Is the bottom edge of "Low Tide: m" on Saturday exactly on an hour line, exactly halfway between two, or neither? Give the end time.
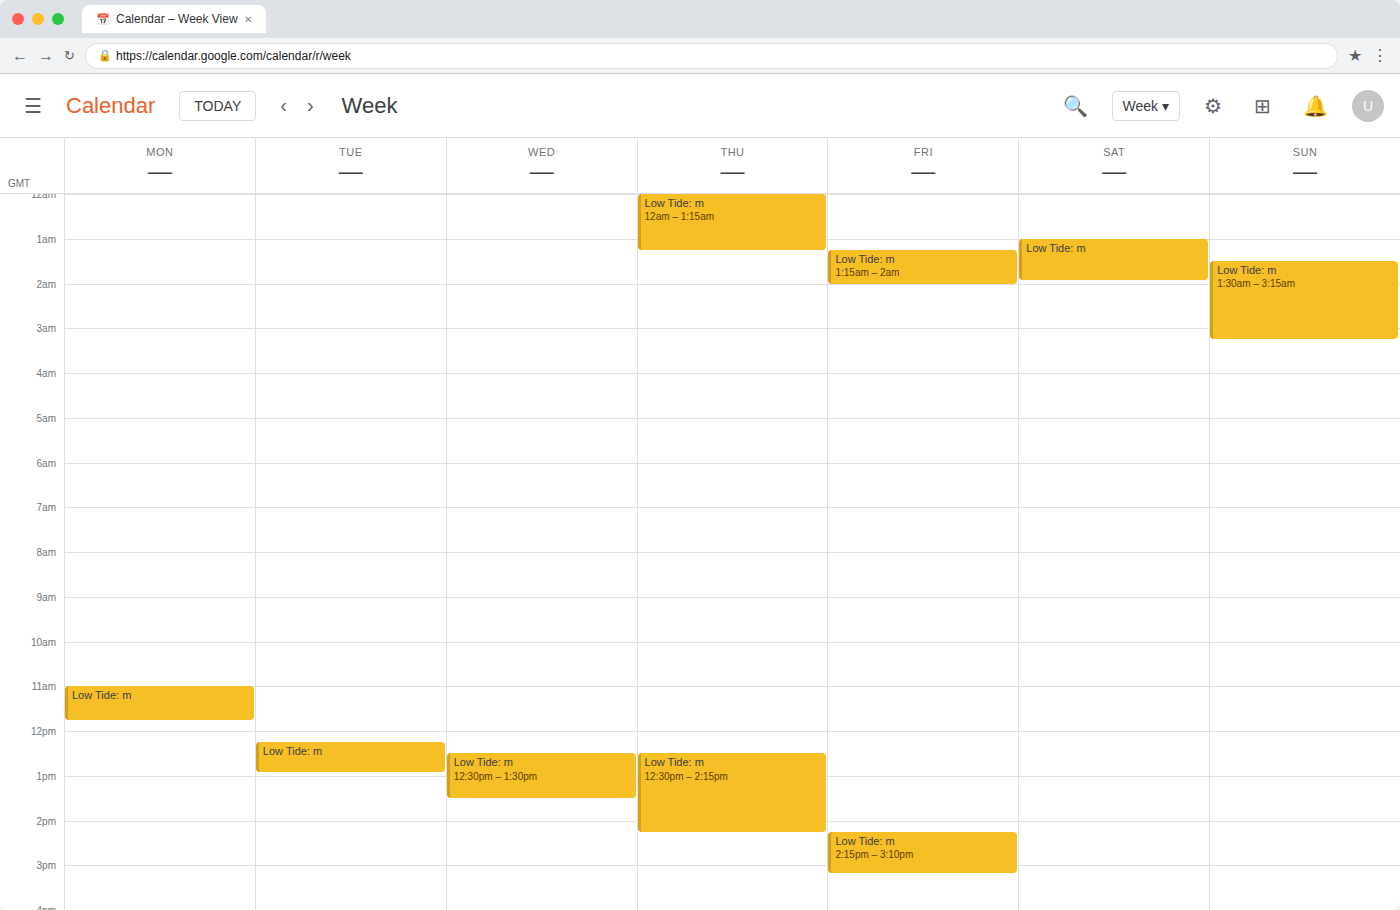
01:55 -- neither: 55 minutes below the 01:00 line and 5 minutes above the 02:00 line.